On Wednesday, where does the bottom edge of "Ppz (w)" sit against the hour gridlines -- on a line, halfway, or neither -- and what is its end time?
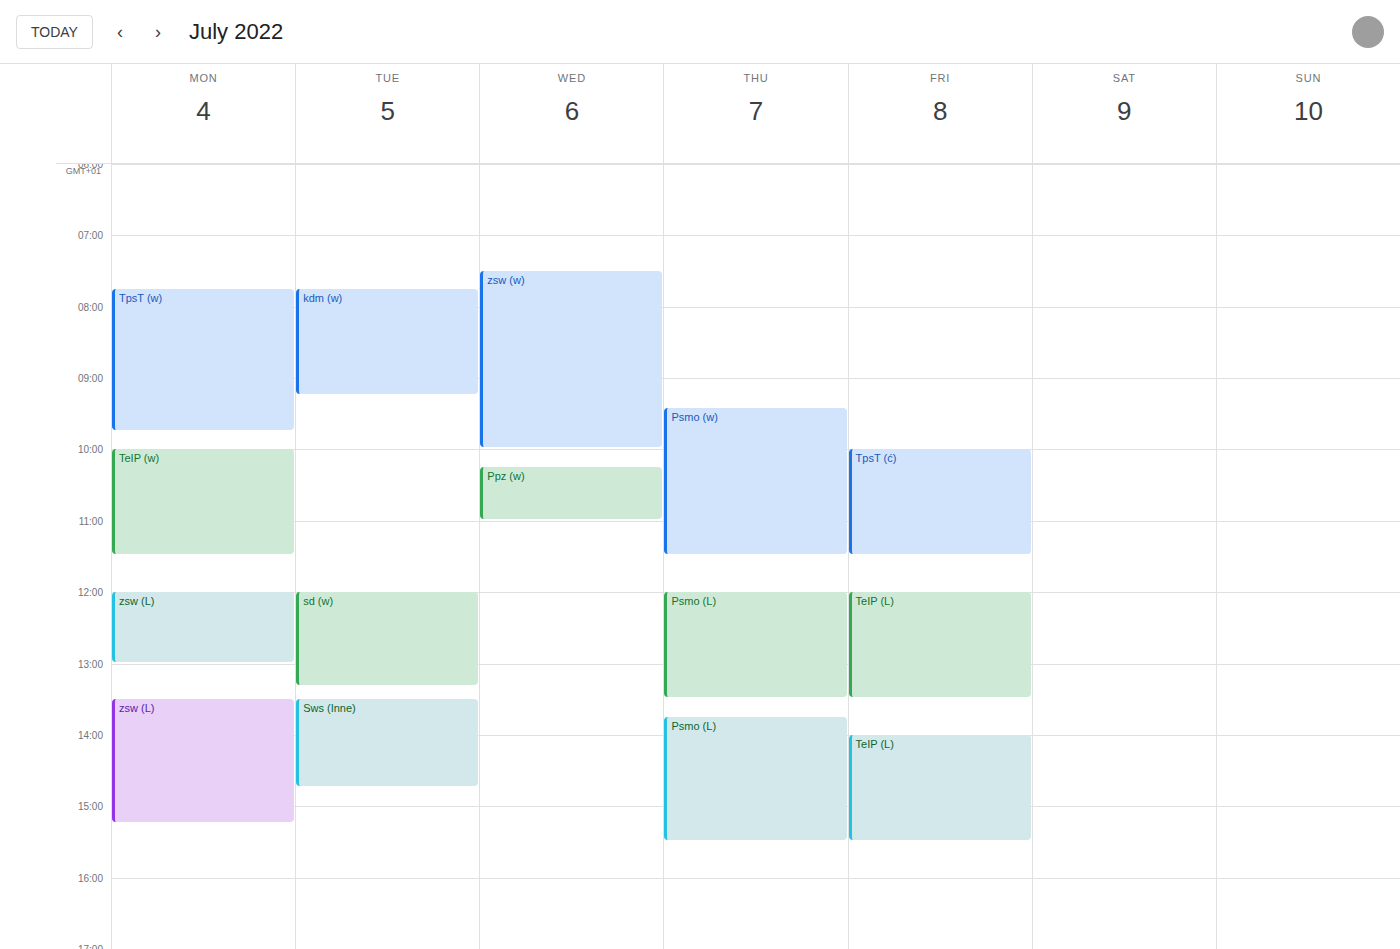
11:00 AM -- exactly on the 11 AM line.